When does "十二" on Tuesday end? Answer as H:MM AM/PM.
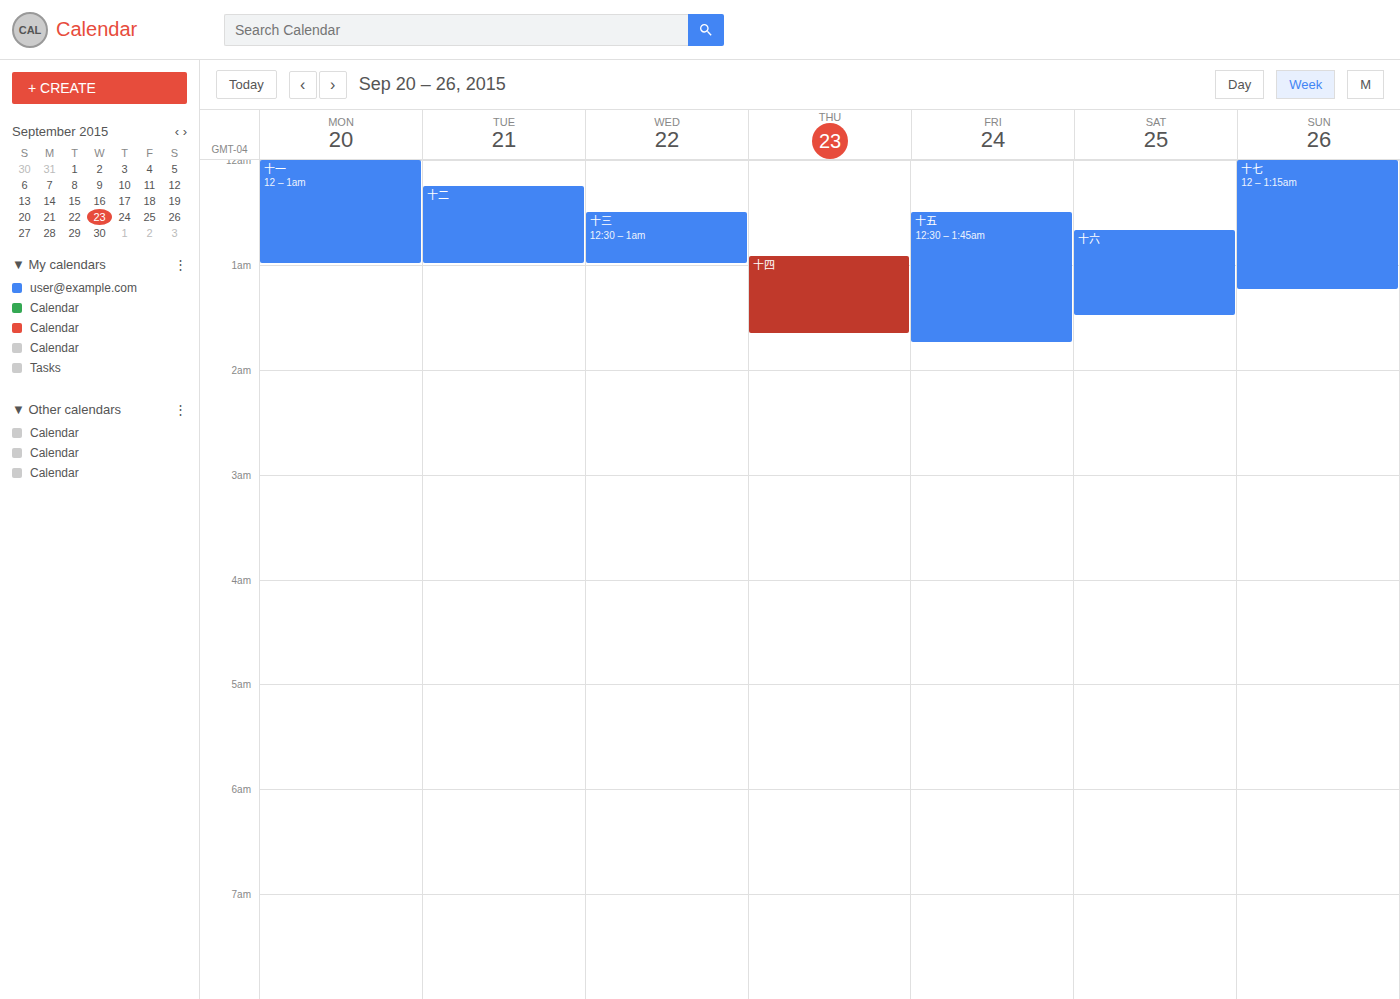
1:00 AM